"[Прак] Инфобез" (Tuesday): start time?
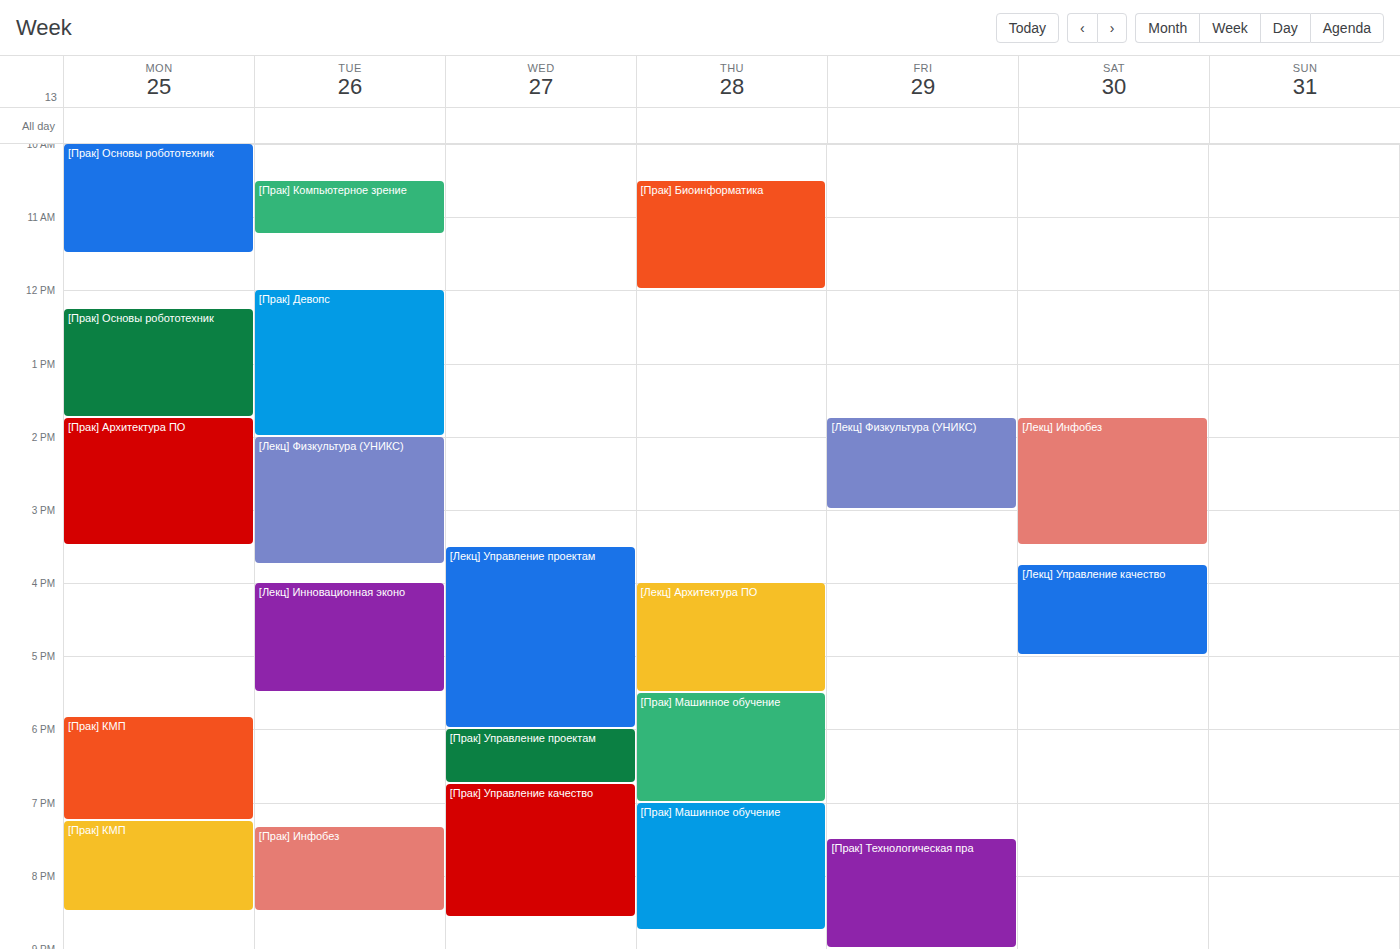
7:20 PM